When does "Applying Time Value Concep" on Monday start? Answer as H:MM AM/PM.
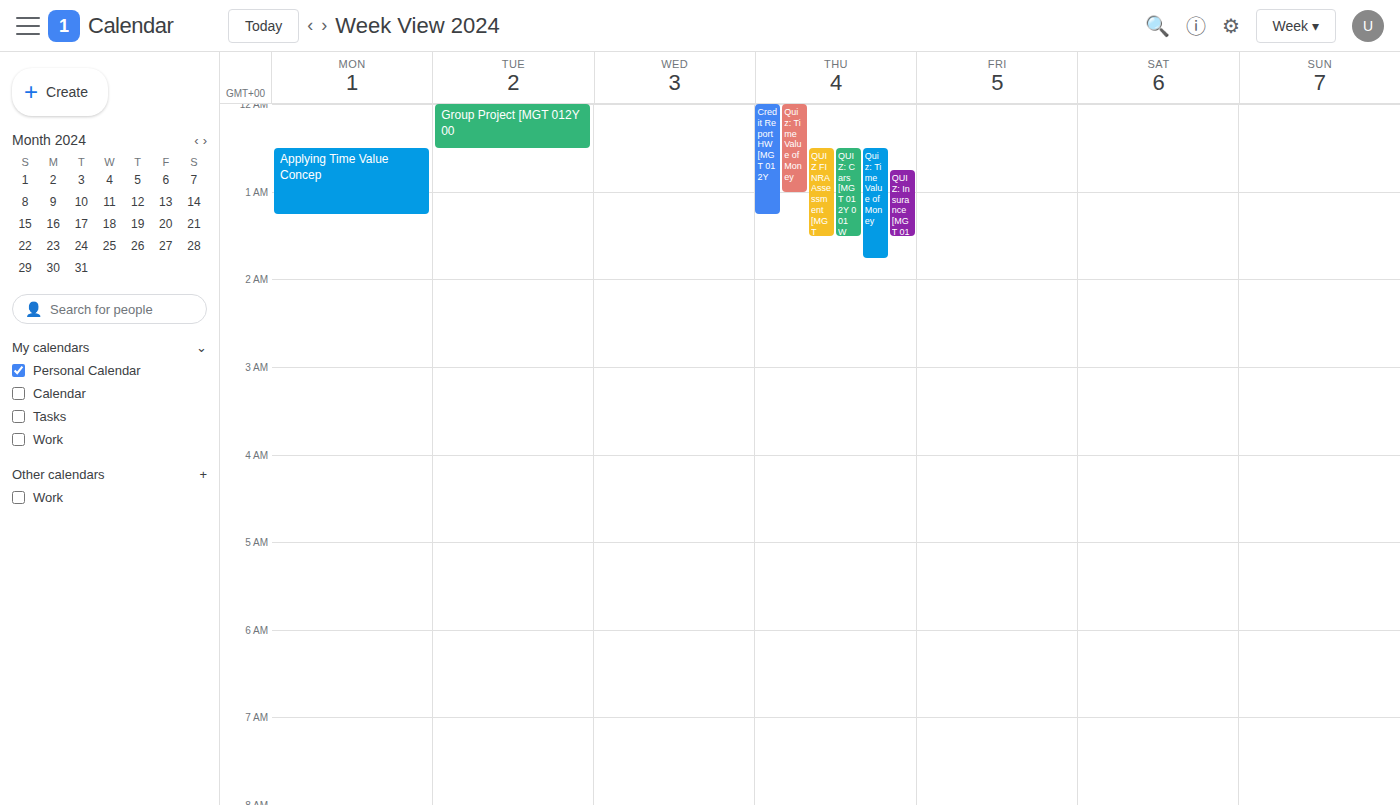
12:30 AM